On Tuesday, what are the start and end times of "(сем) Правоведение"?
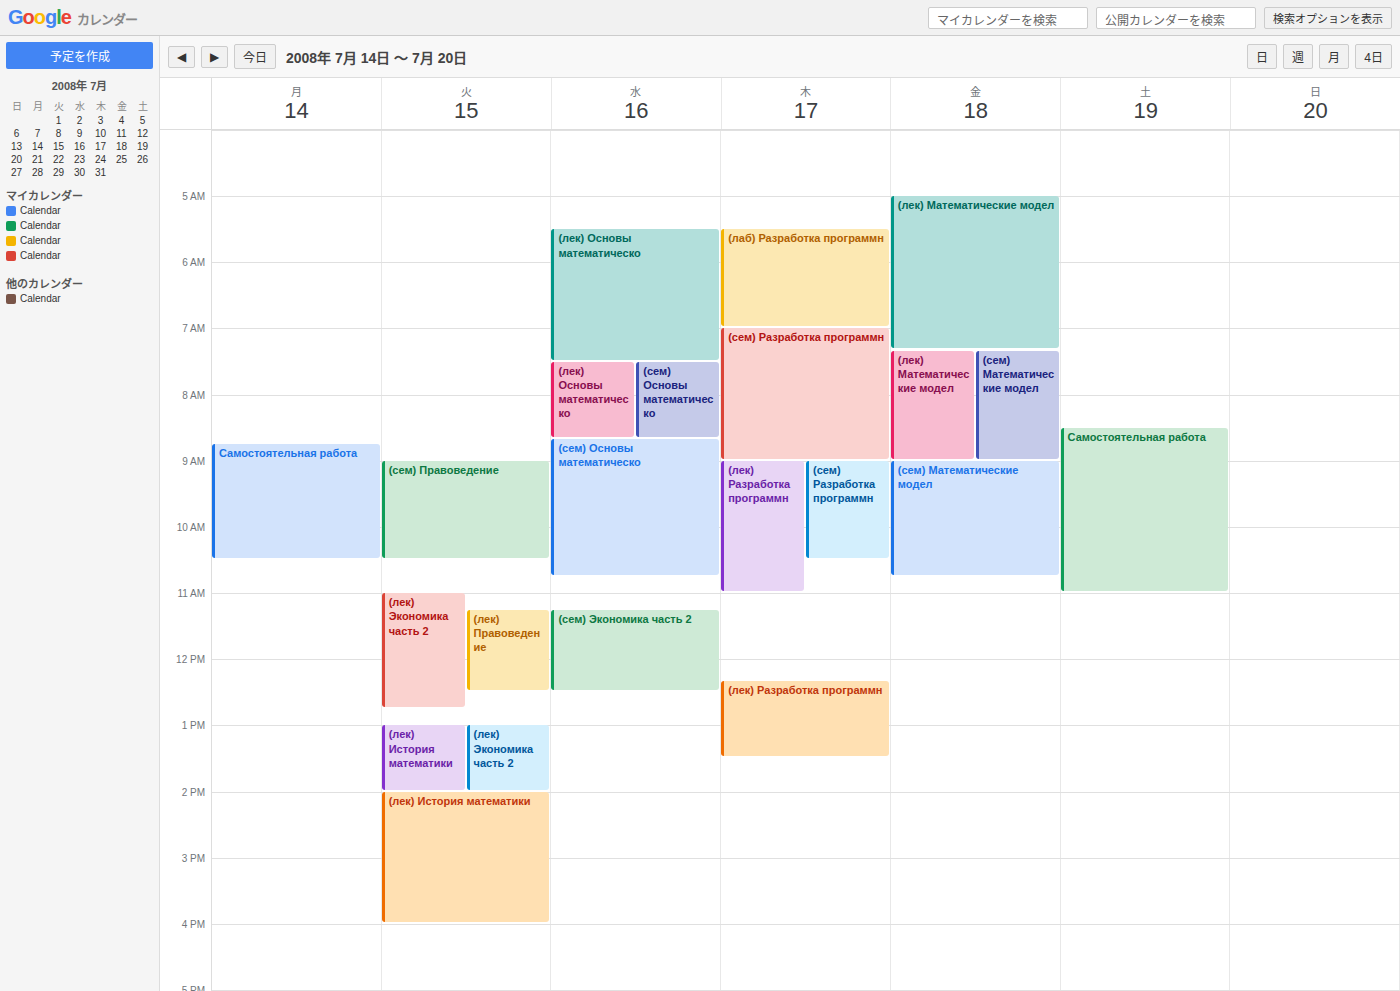
9:00 AM to 10:30 AM